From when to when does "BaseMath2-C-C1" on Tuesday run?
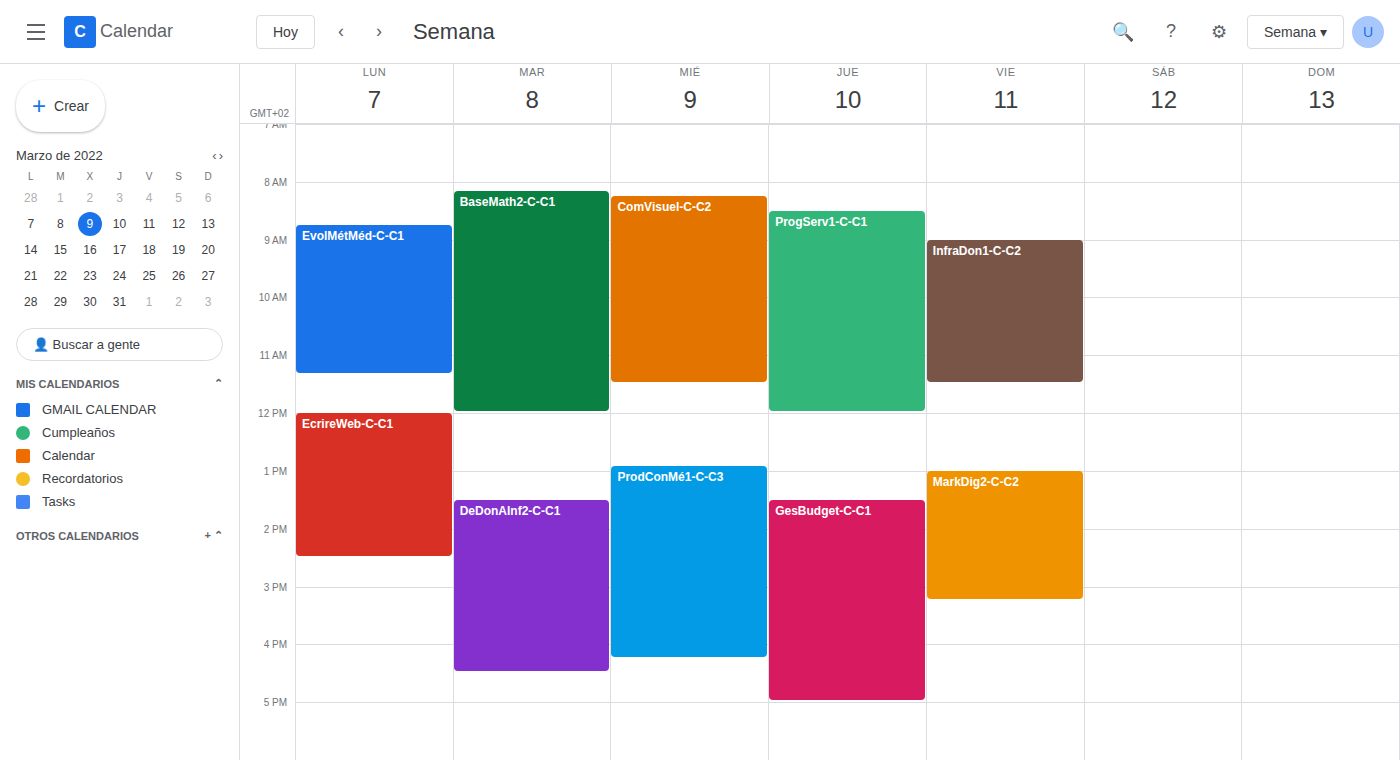
8:10 AM to 12:00 PM